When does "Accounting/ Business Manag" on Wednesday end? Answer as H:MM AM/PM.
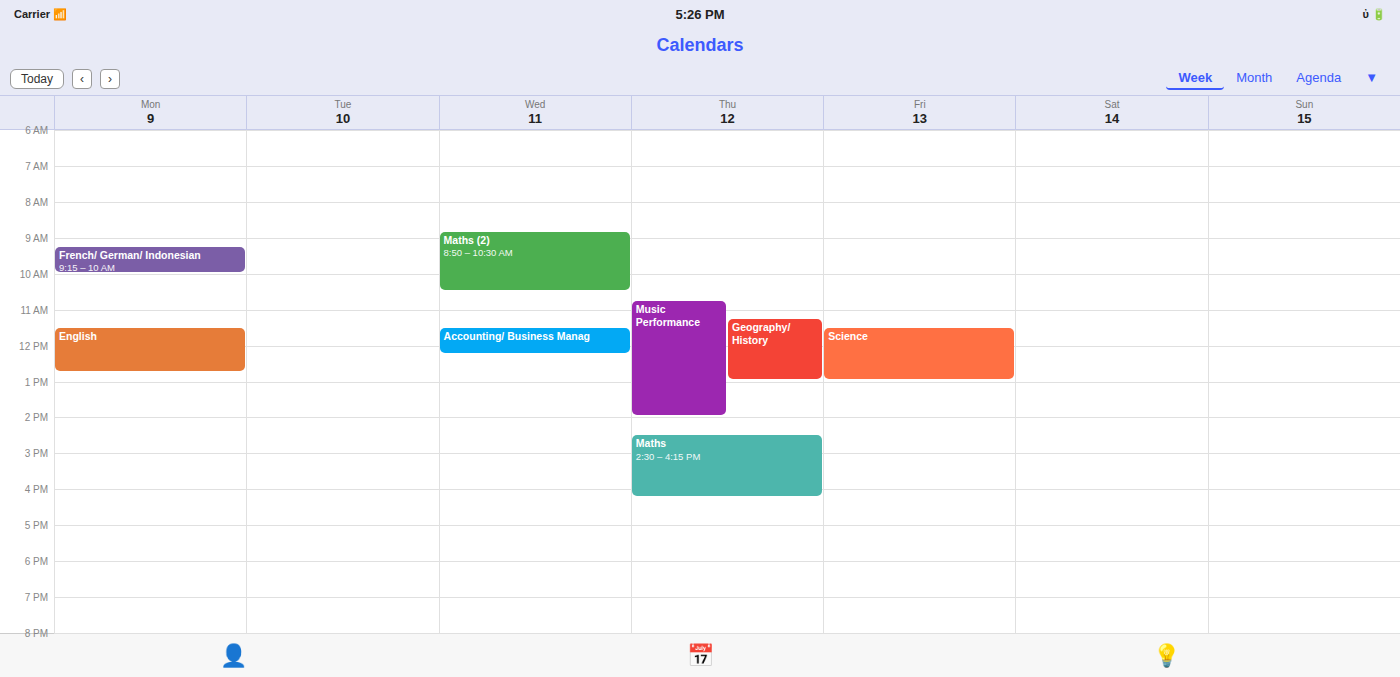
12:15 PM